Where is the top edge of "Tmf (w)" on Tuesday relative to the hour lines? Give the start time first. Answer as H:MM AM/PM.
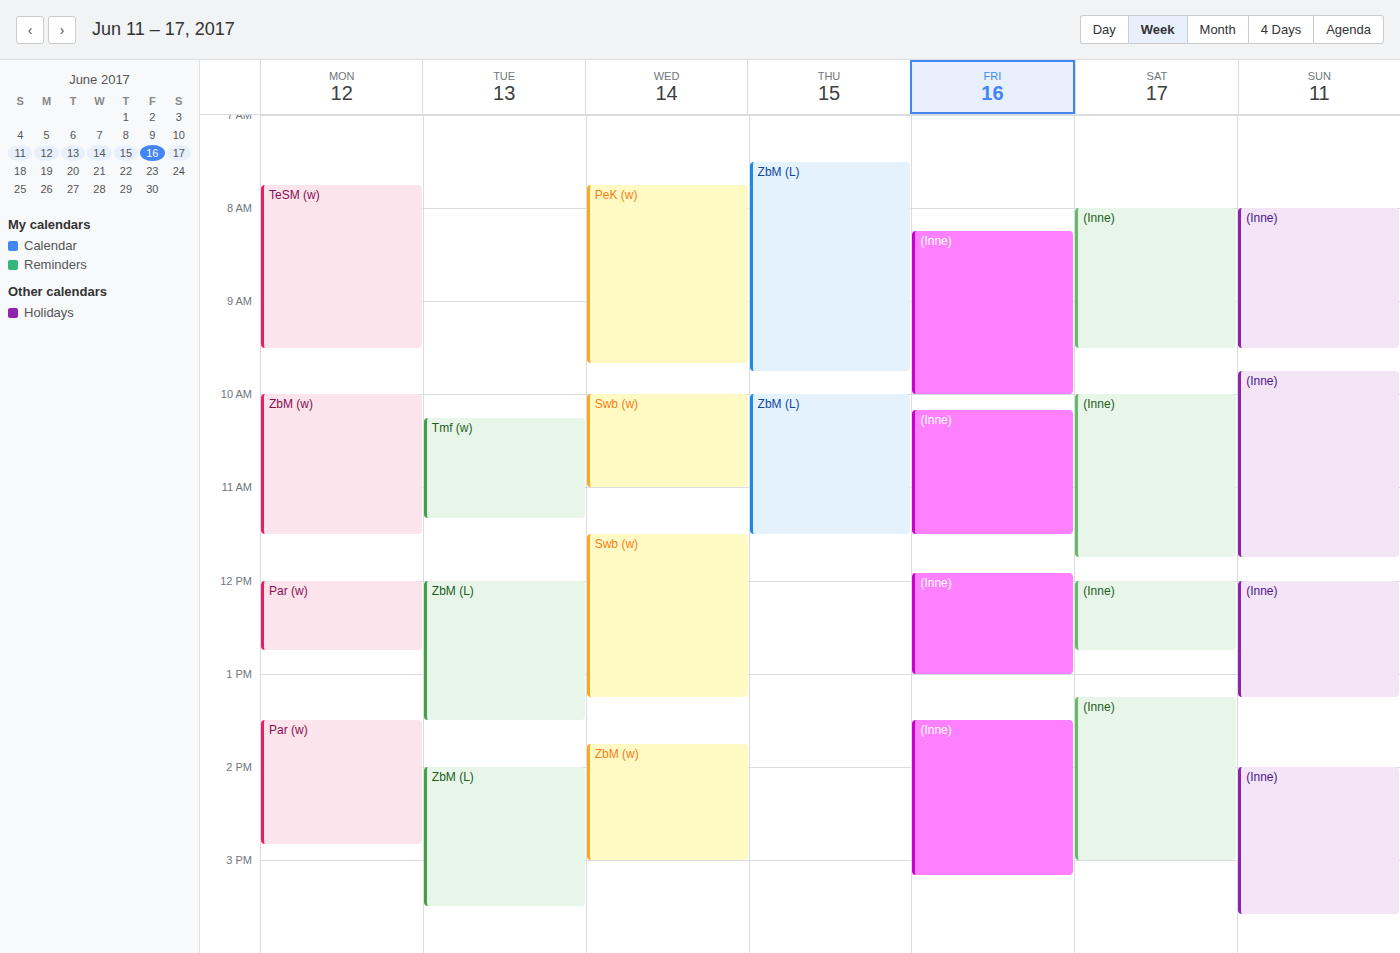
10:15 AM -- neither: a quarter of the way from the 10 AM line to the 11 AM line.